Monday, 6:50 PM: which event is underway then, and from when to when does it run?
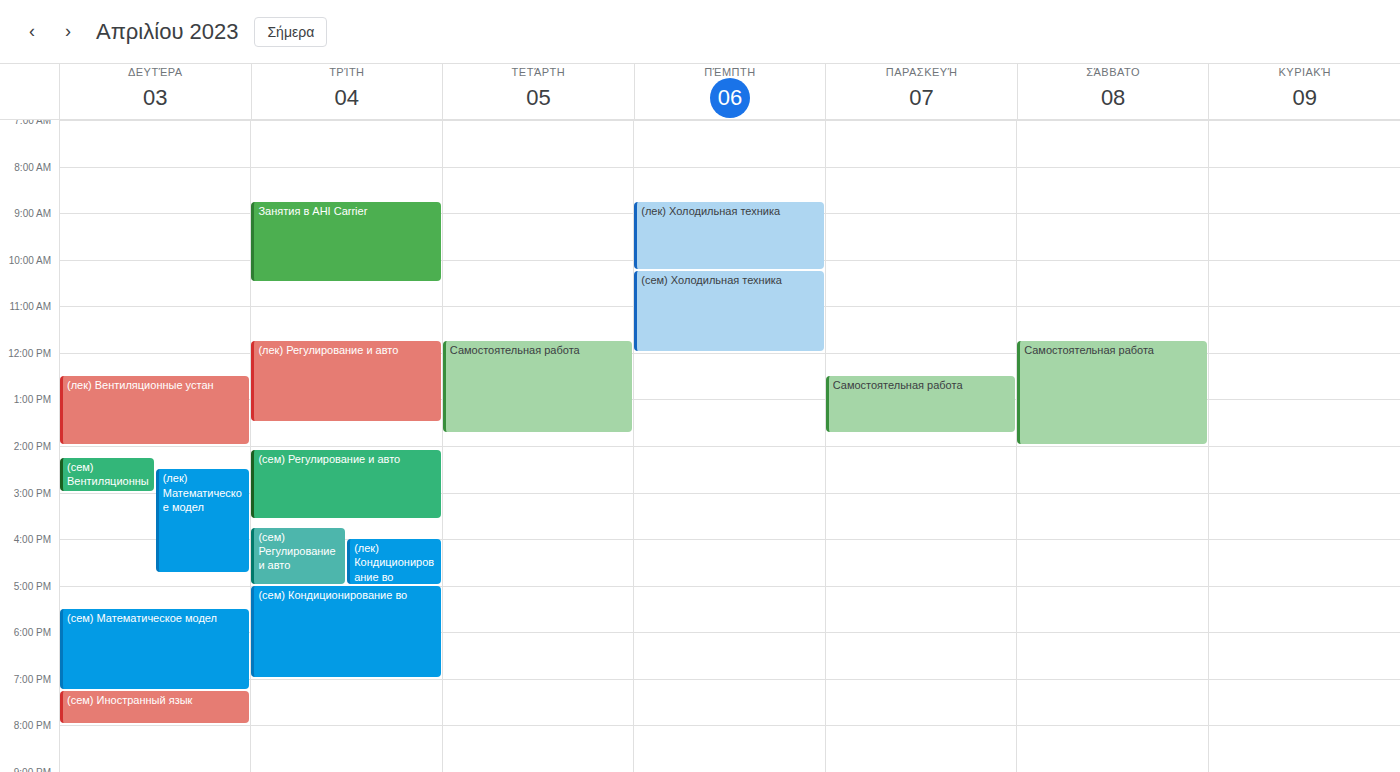
"(сем) Математическое модел", 5:30 PM to 7:15 PM